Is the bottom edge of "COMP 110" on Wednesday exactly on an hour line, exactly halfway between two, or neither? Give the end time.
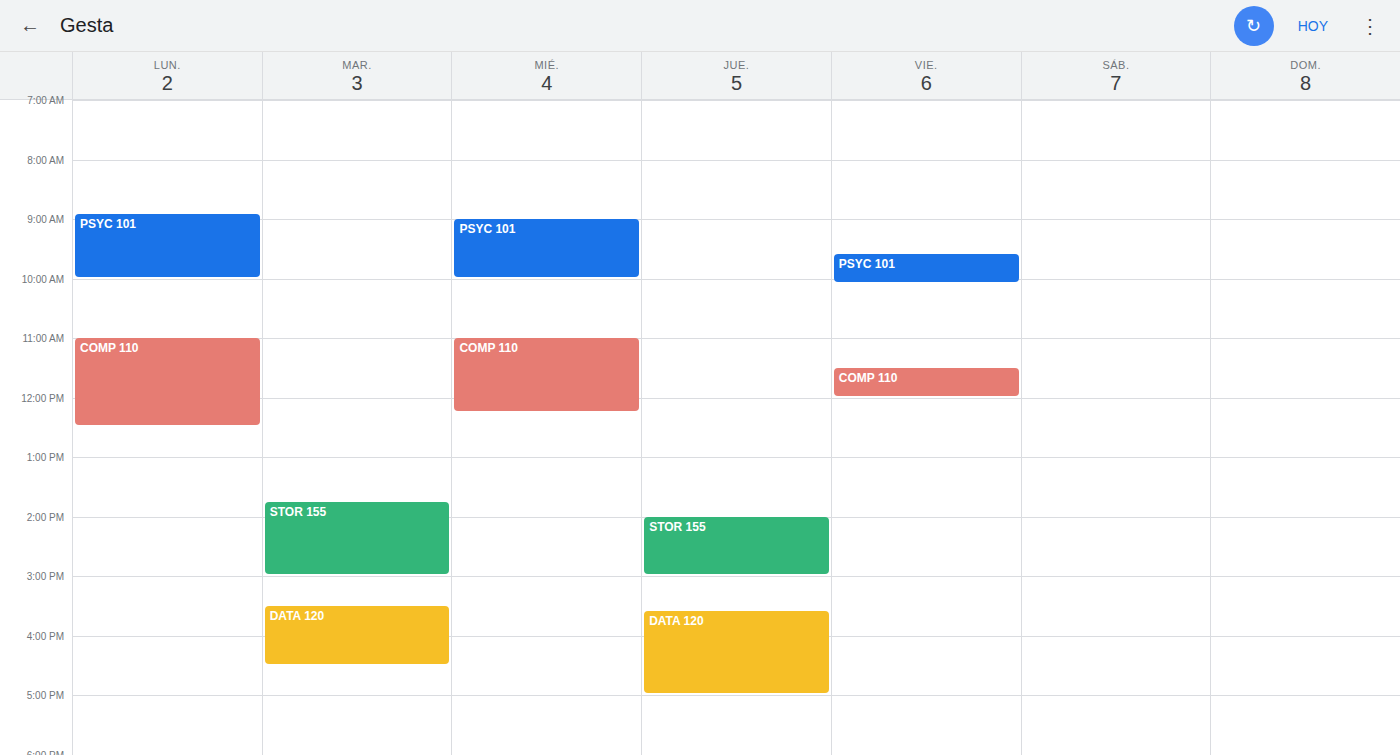
12:15 -- neither: a quarter of the way from the 12:00 line to the 13:00 line.